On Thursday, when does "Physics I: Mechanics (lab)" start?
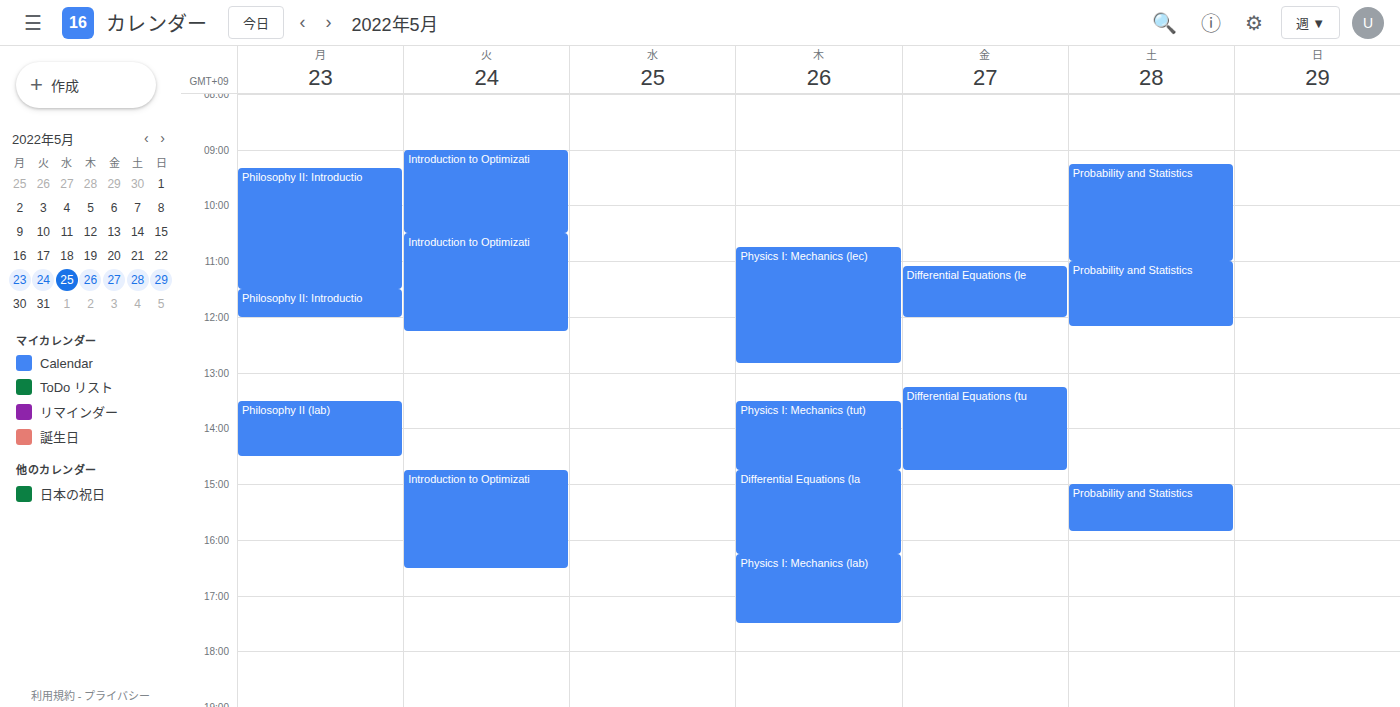
4:15 PM